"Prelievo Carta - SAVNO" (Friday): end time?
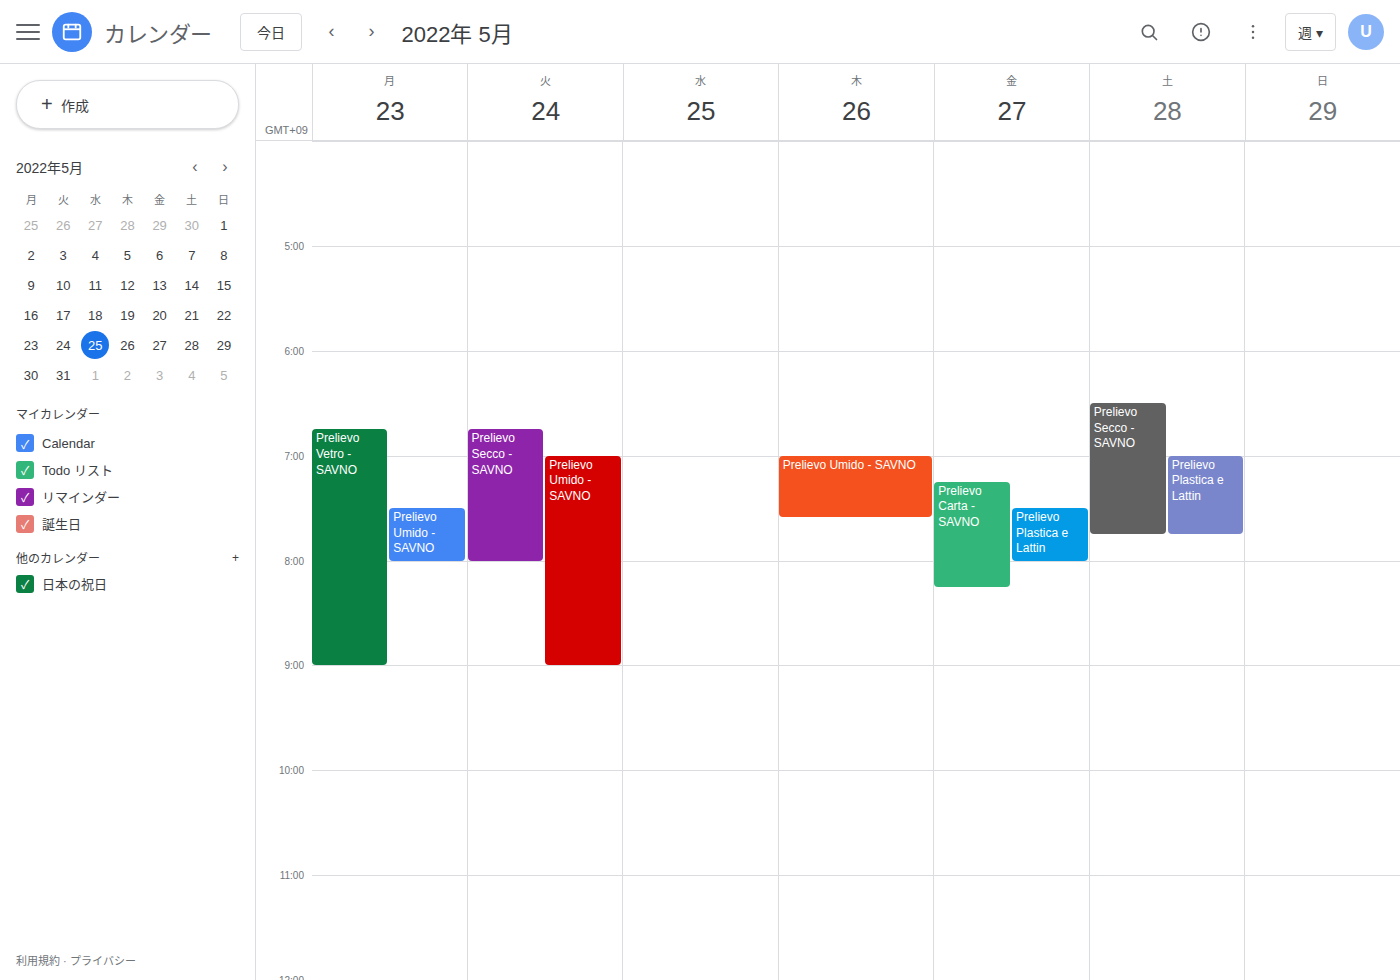
8:15 AM